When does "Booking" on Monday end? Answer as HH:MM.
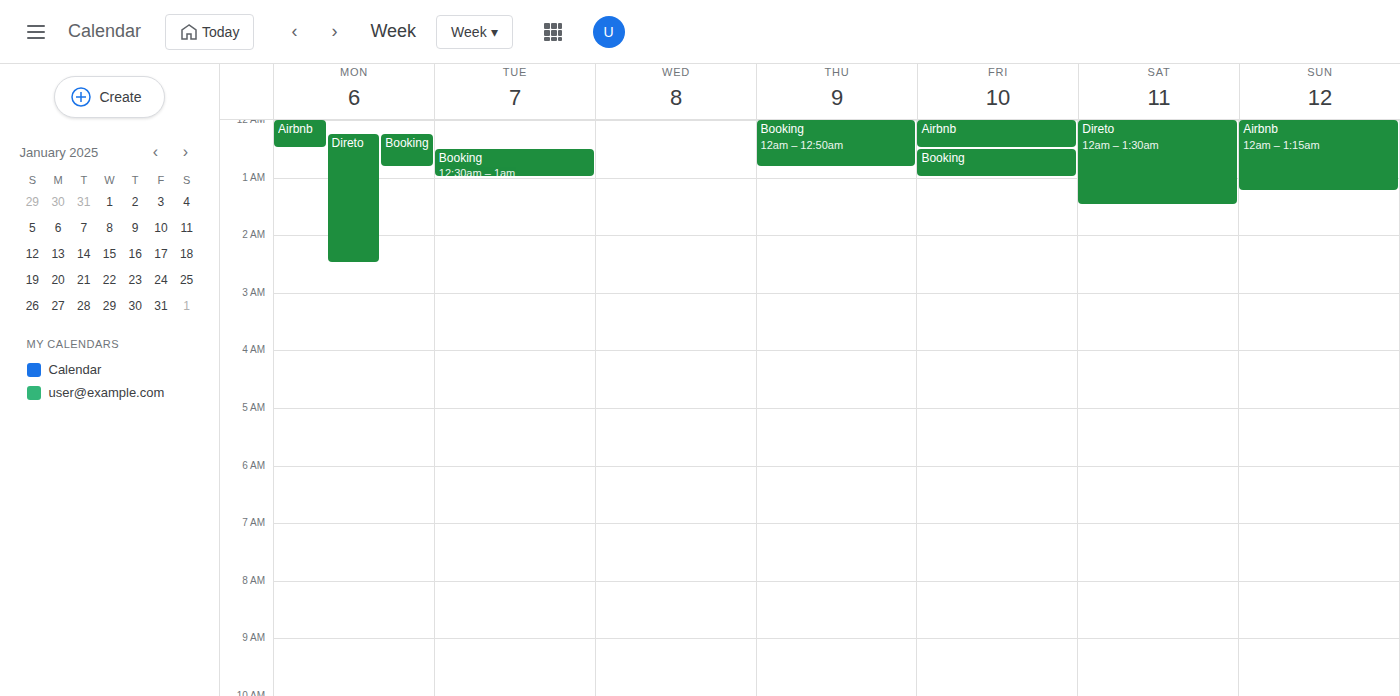
00:50